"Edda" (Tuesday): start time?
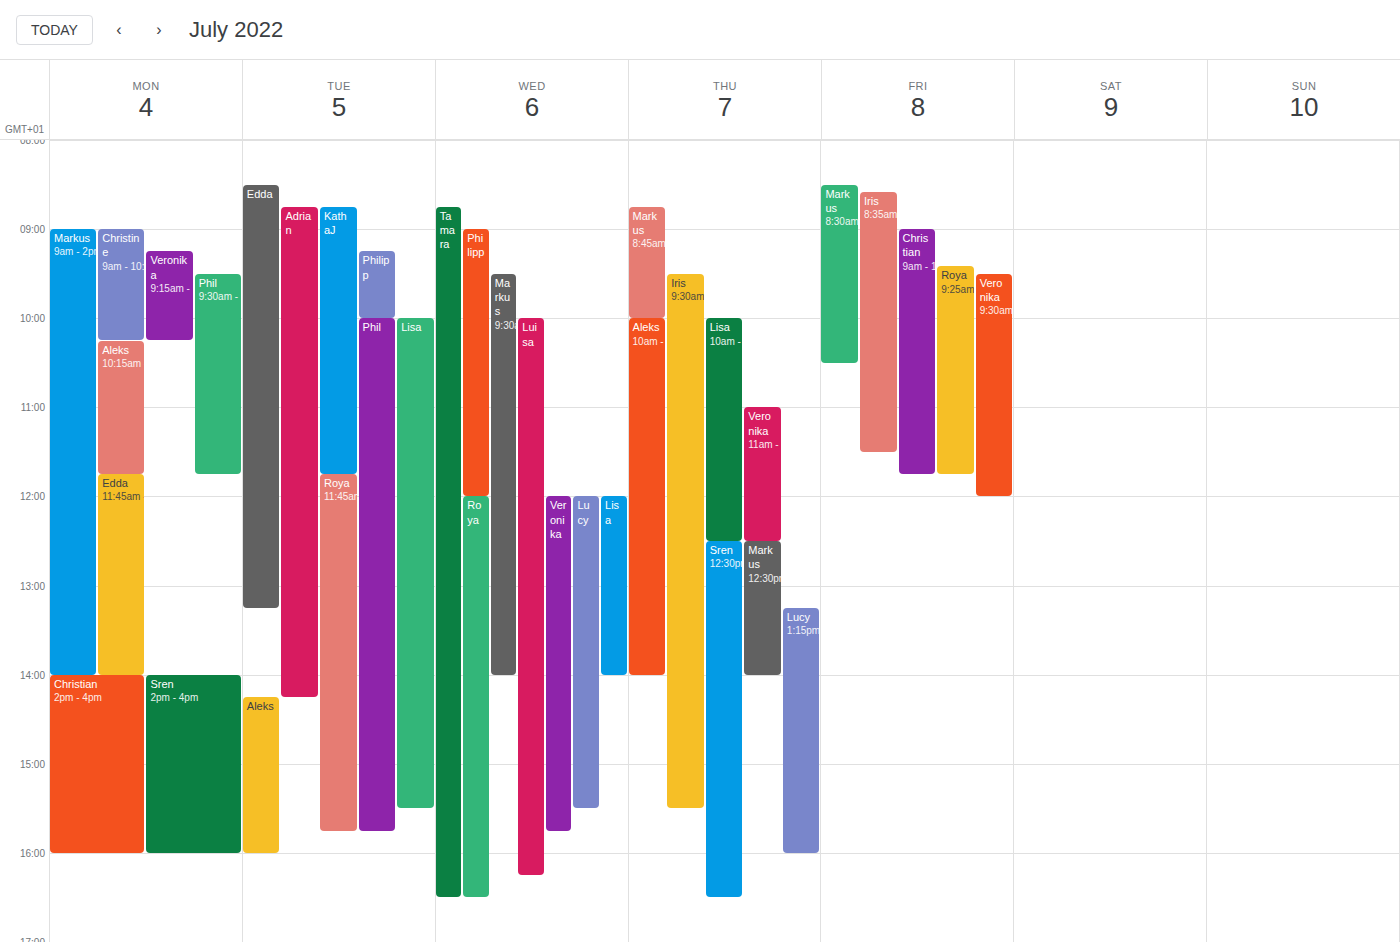
8:30 AM